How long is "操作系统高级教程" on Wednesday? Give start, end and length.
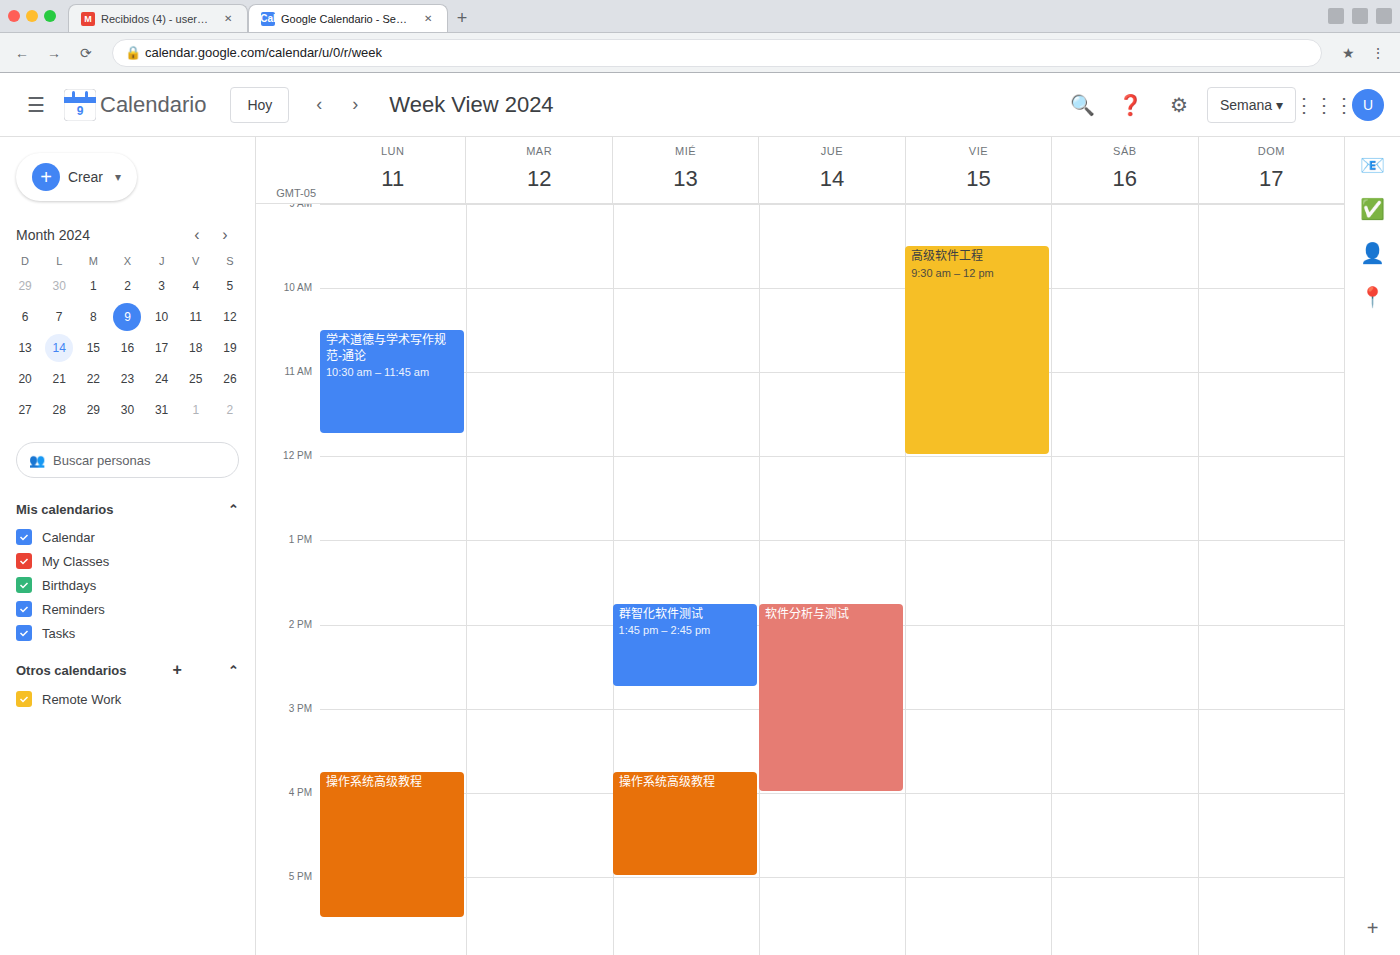
3:45 PM to 5:00 PM, 1 hour 15 minutes